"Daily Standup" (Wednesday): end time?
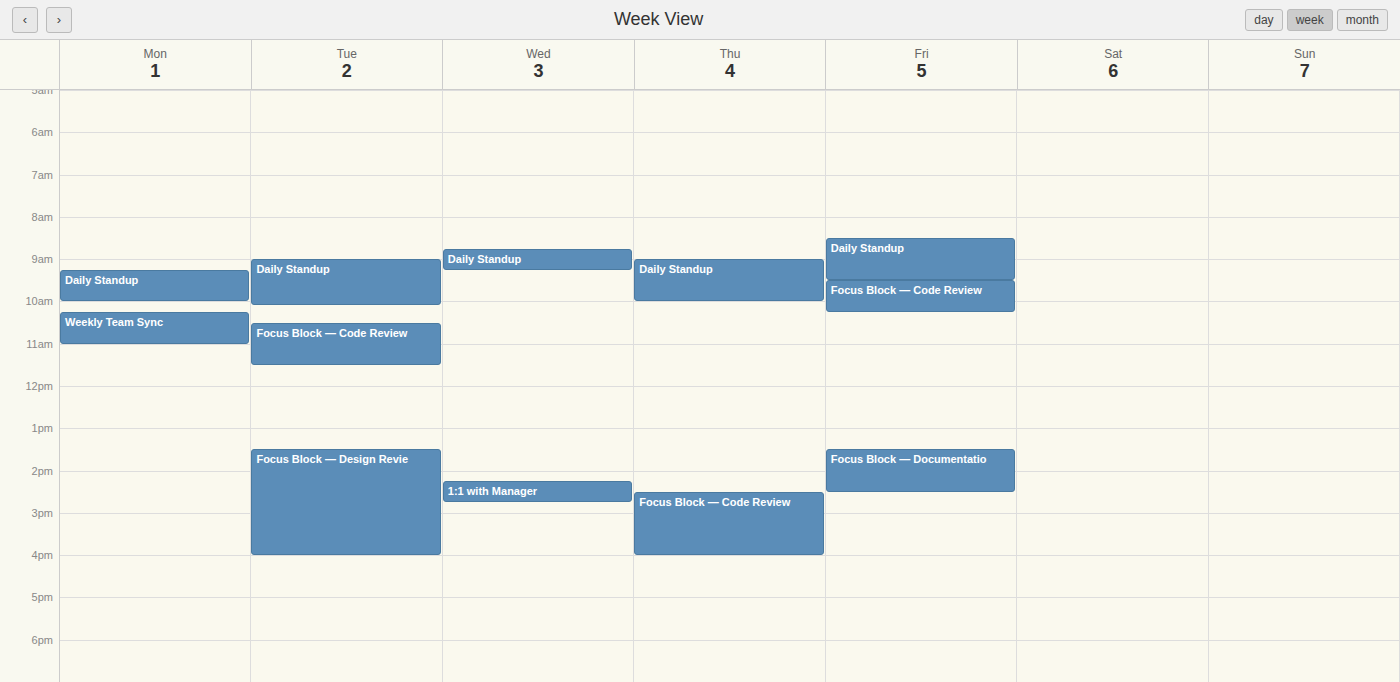
9:15 AM